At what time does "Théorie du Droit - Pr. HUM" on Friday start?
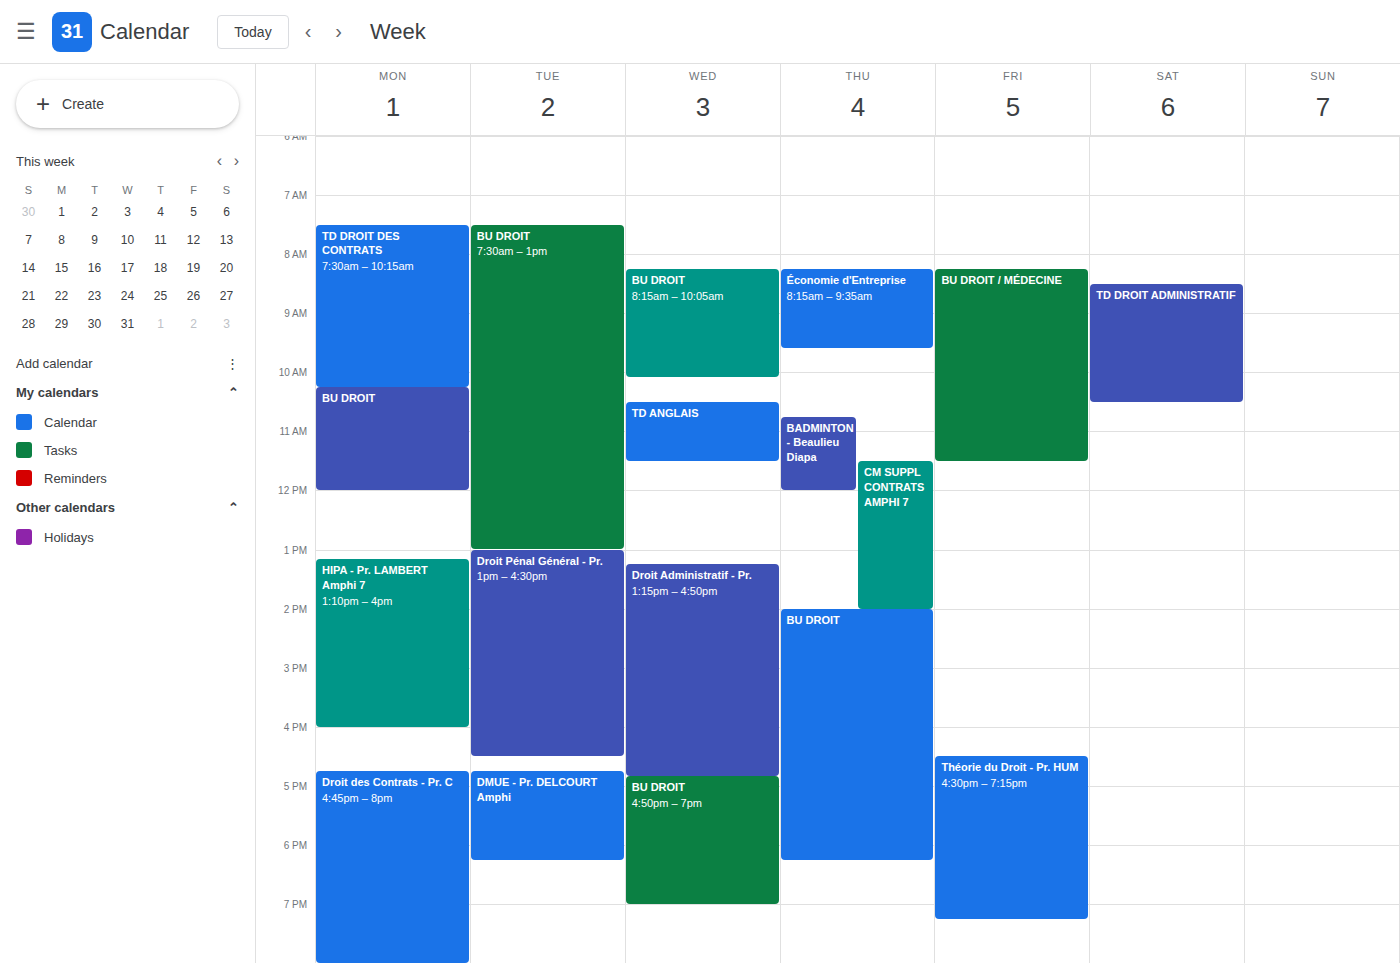
16:30